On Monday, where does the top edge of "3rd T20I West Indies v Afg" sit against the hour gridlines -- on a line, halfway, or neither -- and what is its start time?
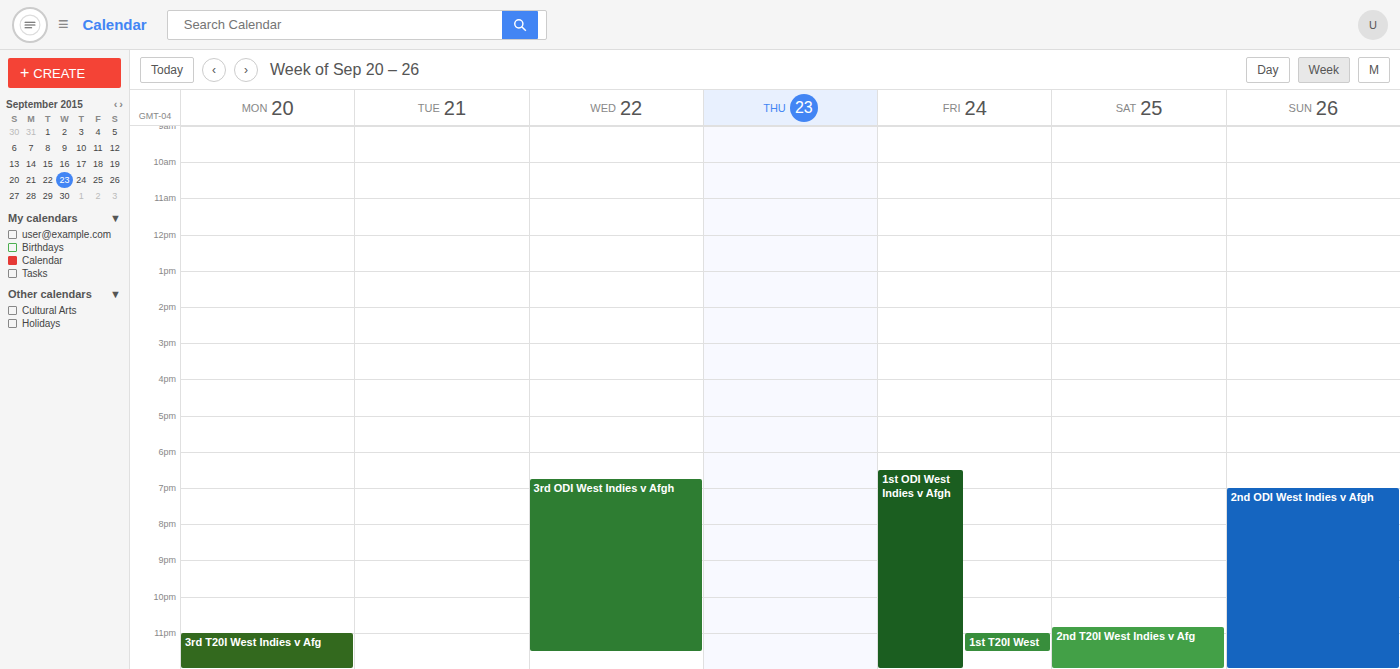
11:00 PM -- exactly on the 11 PM line.